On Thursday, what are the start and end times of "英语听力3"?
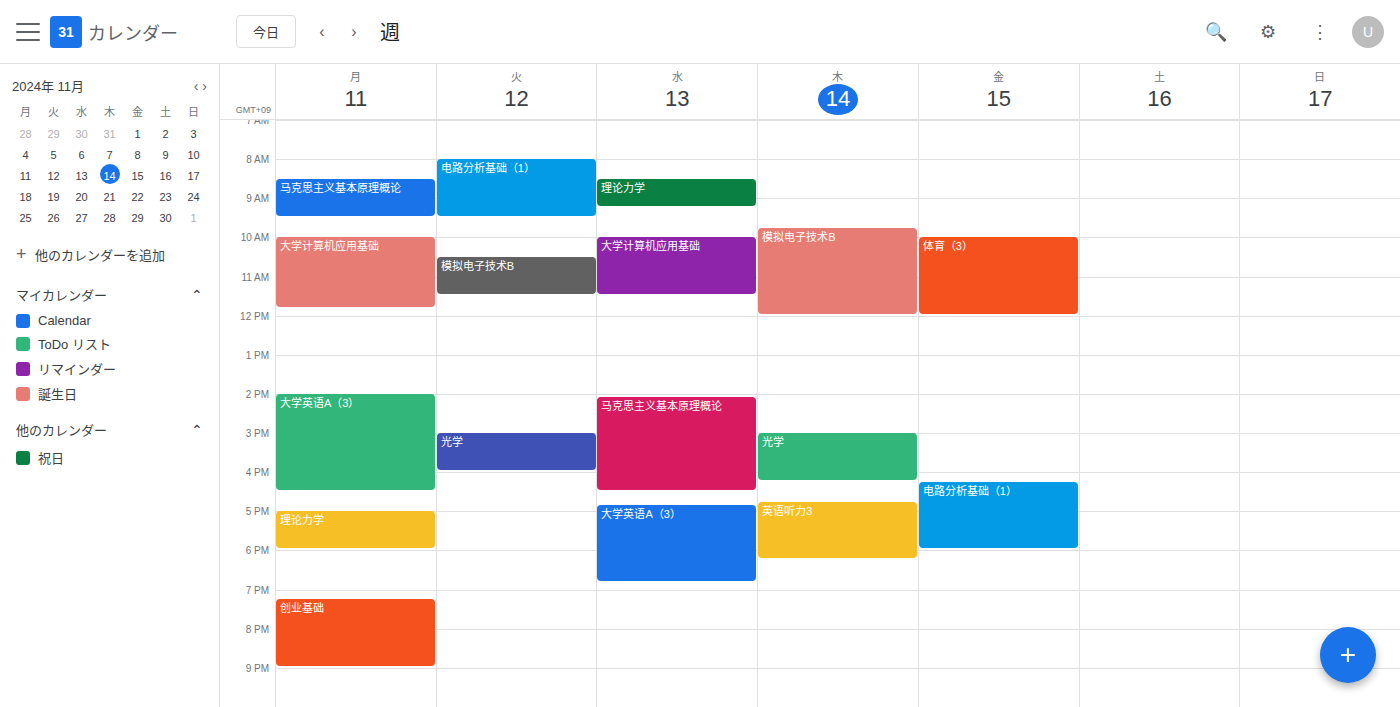
4:45 PM to 6:15 PM